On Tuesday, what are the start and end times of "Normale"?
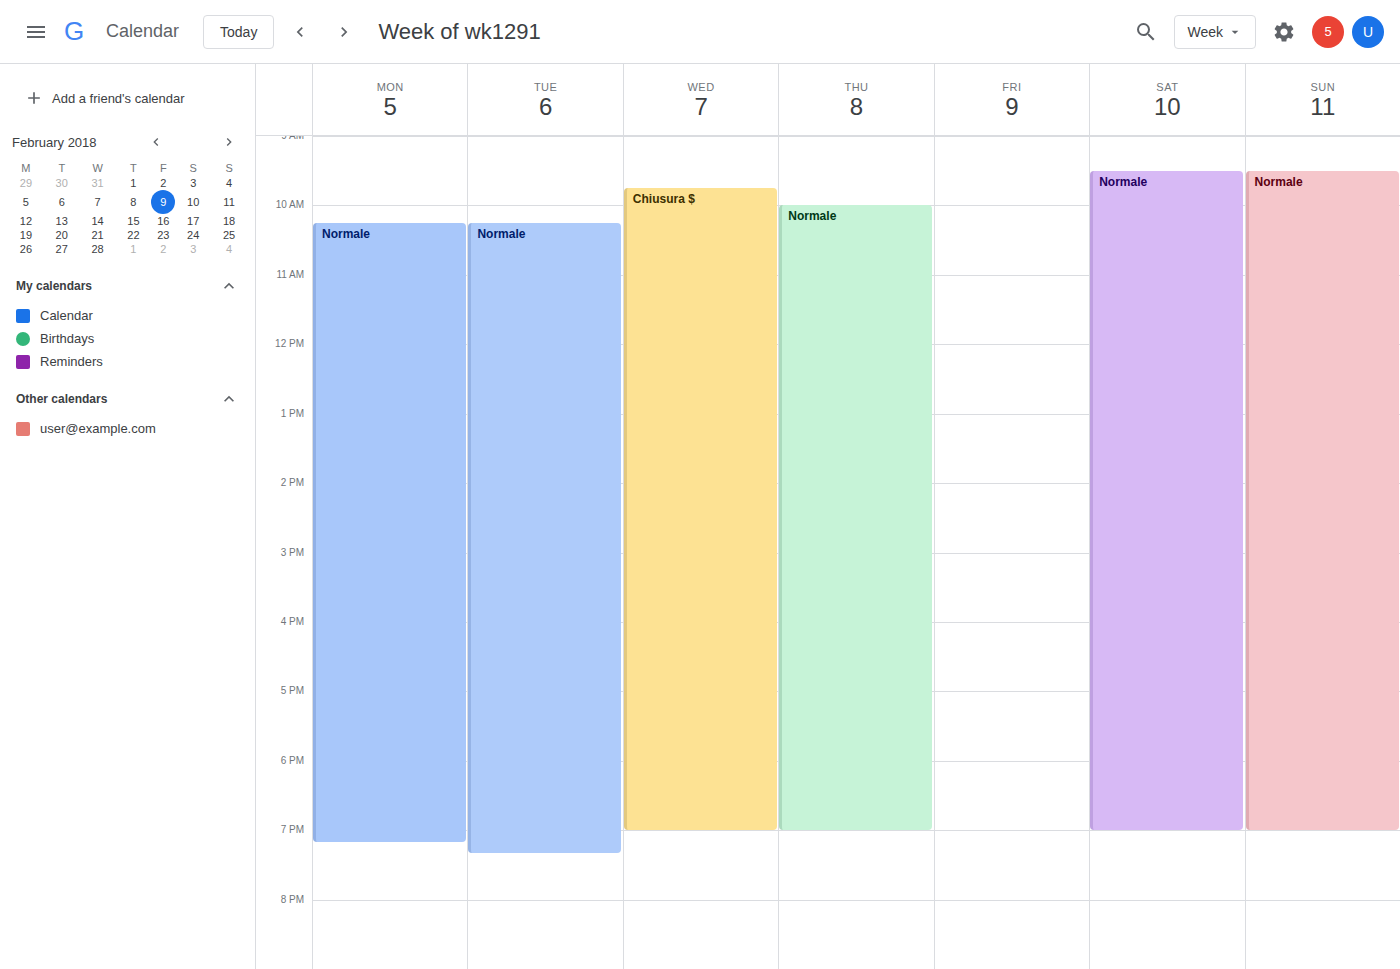
10:15 AM to 7:20 PM